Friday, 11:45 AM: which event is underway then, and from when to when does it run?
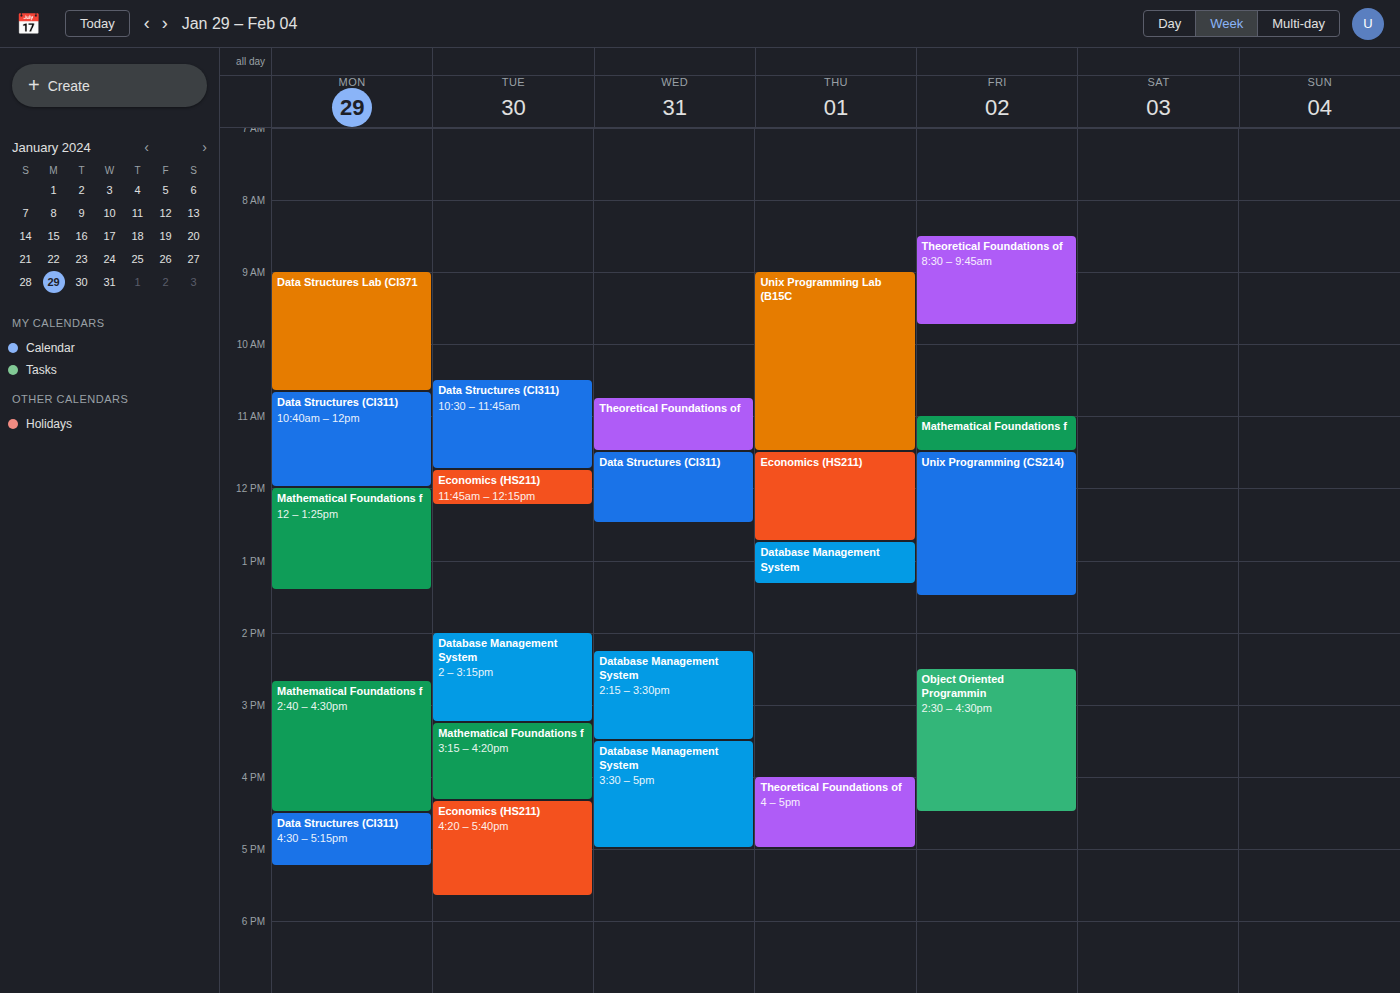
"Unix Programming (CS214)", 11:30 AM to 1:30 PM